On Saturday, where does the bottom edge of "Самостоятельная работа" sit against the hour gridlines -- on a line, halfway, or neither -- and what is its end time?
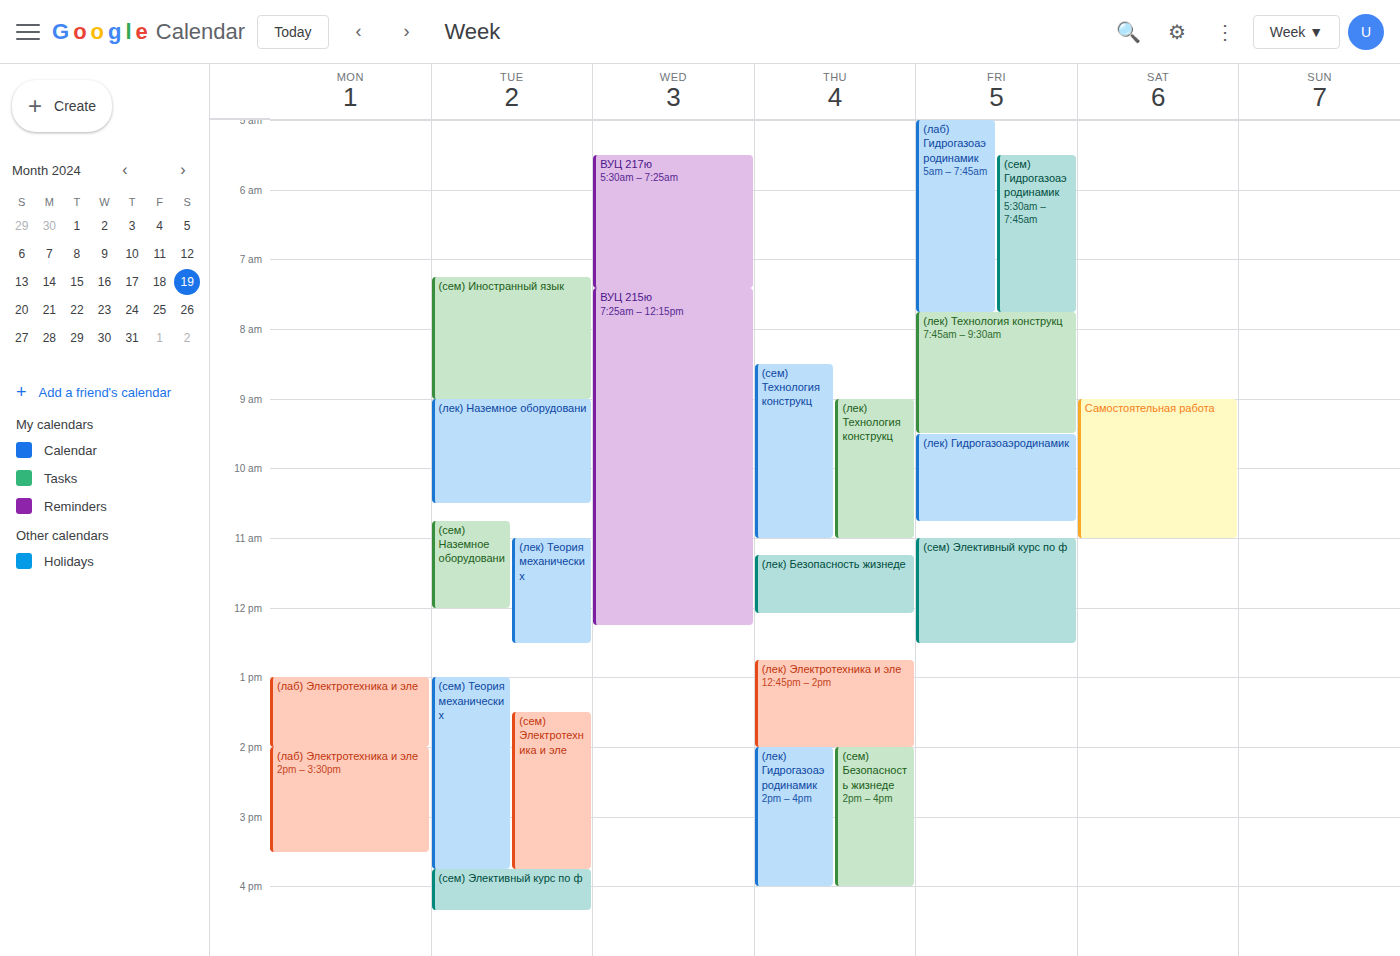
11:00 AM -- exactly on the 11 AM line.